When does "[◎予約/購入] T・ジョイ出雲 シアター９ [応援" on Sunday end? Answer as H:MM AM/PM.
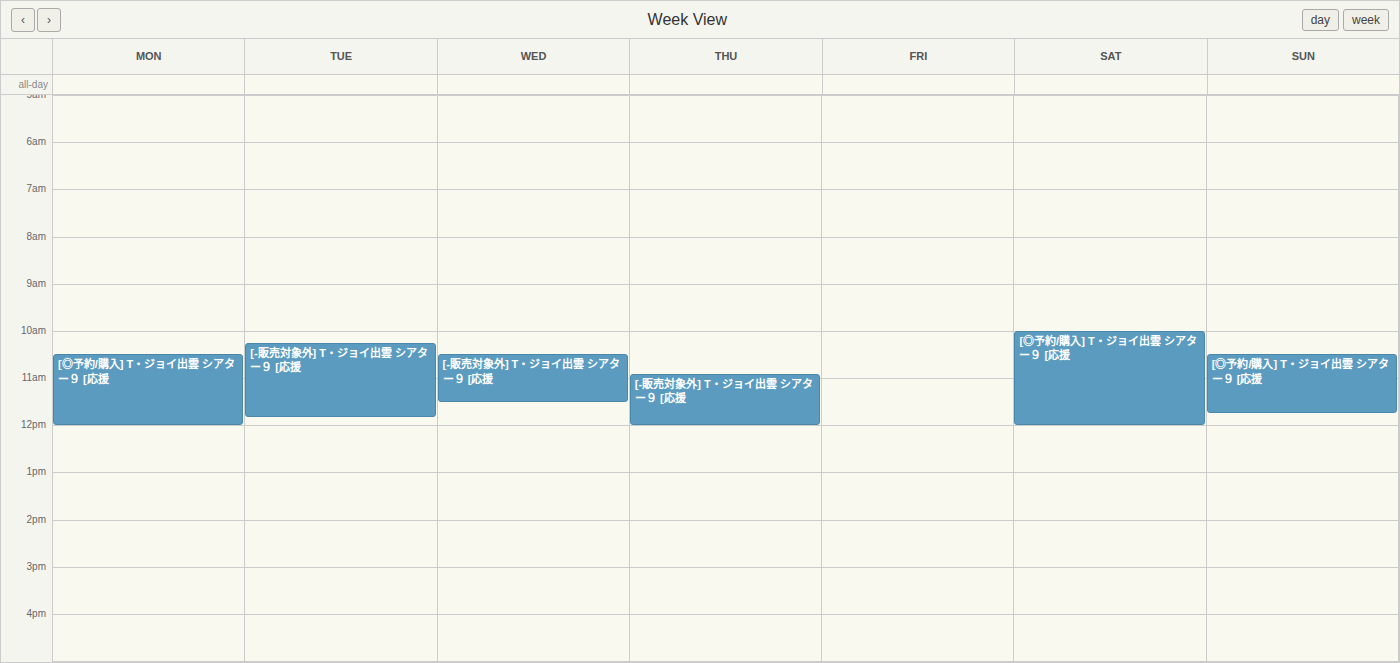
11:45 AM